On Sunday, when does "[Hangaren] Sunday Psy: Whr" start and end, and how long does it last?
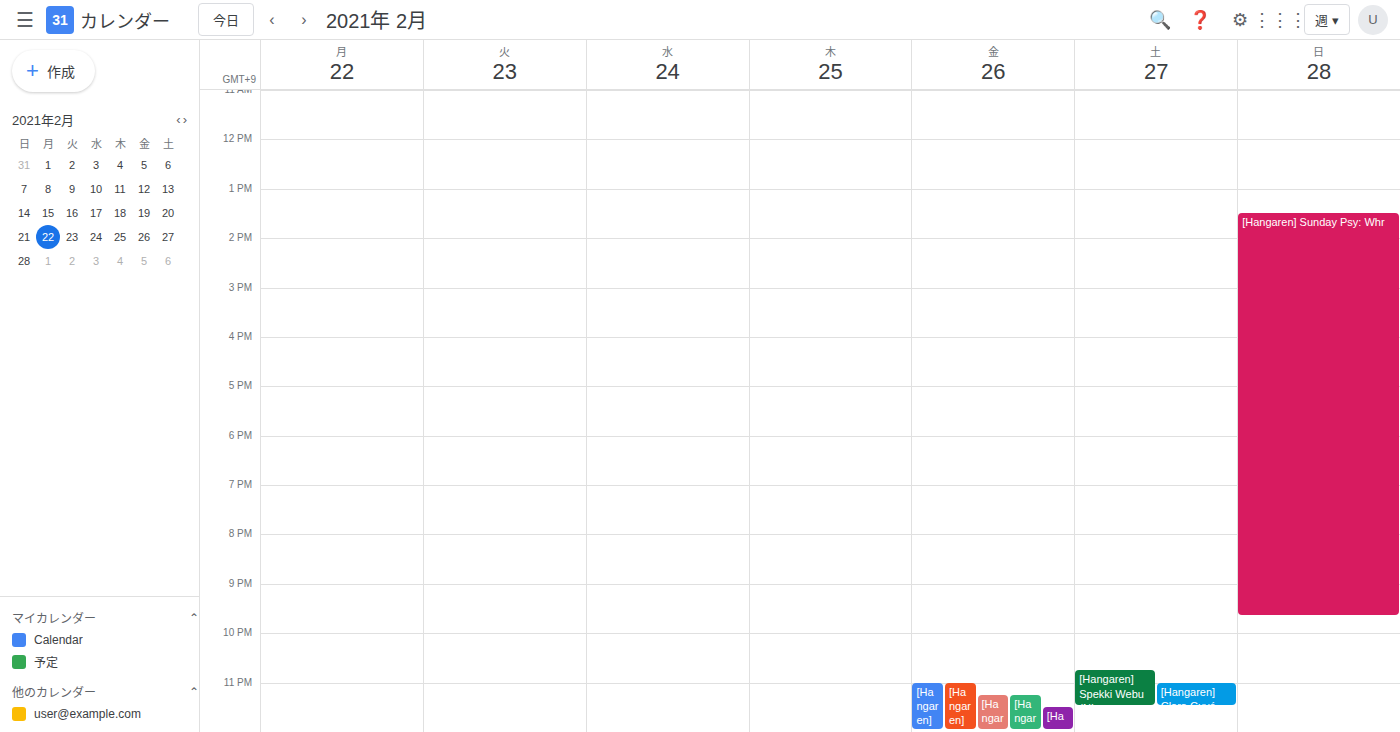
1:30 PM to 9:40 PM, 8 hours 10 minutes